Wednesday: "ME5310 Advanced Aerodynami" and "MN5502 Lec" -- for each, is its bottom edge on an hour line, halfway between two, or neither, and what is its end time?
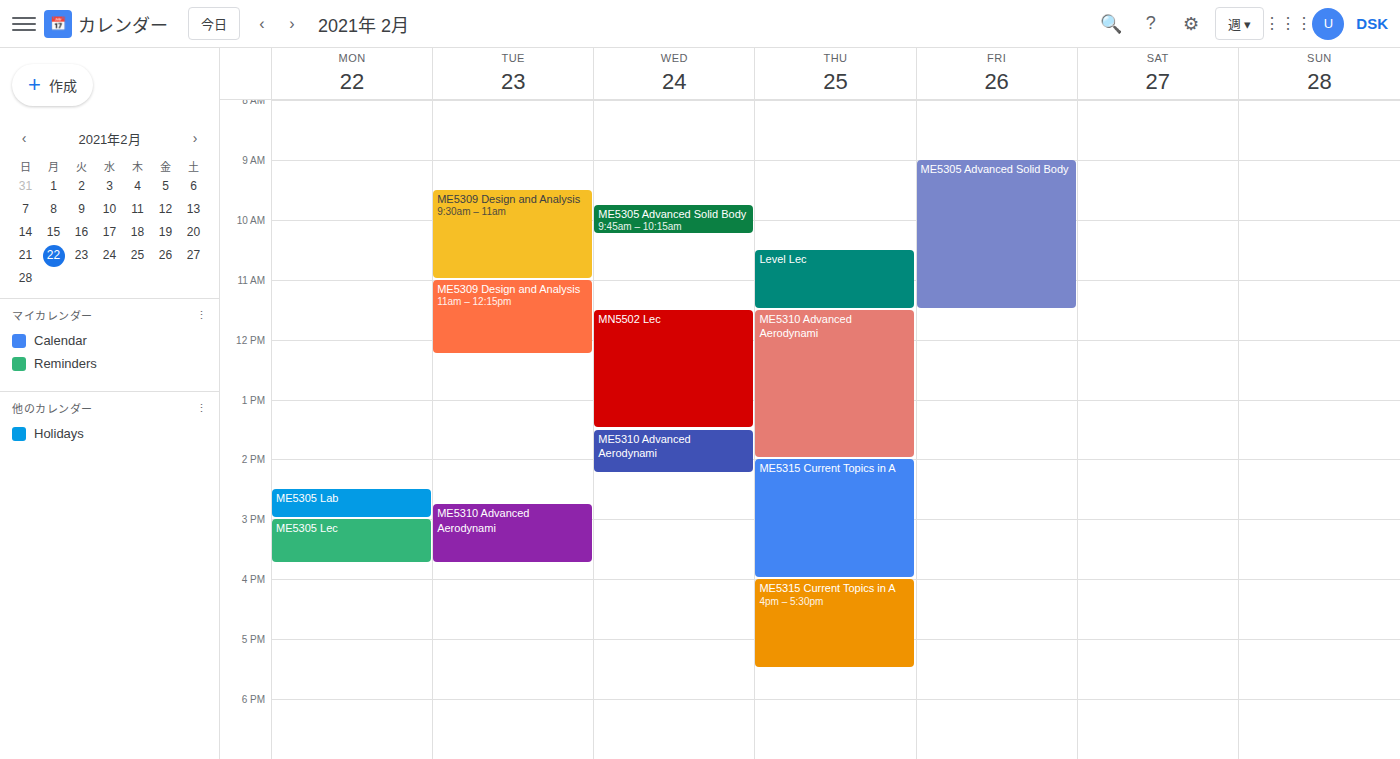
"ME5310 Advanced Aerodynami": 2:15 PM, neither: a quarter of the way from the 2 PM line to the 3 PM line. "MN5502 Lec": 1:30 PM, halfway between the 1 PM and 2 PM lines.